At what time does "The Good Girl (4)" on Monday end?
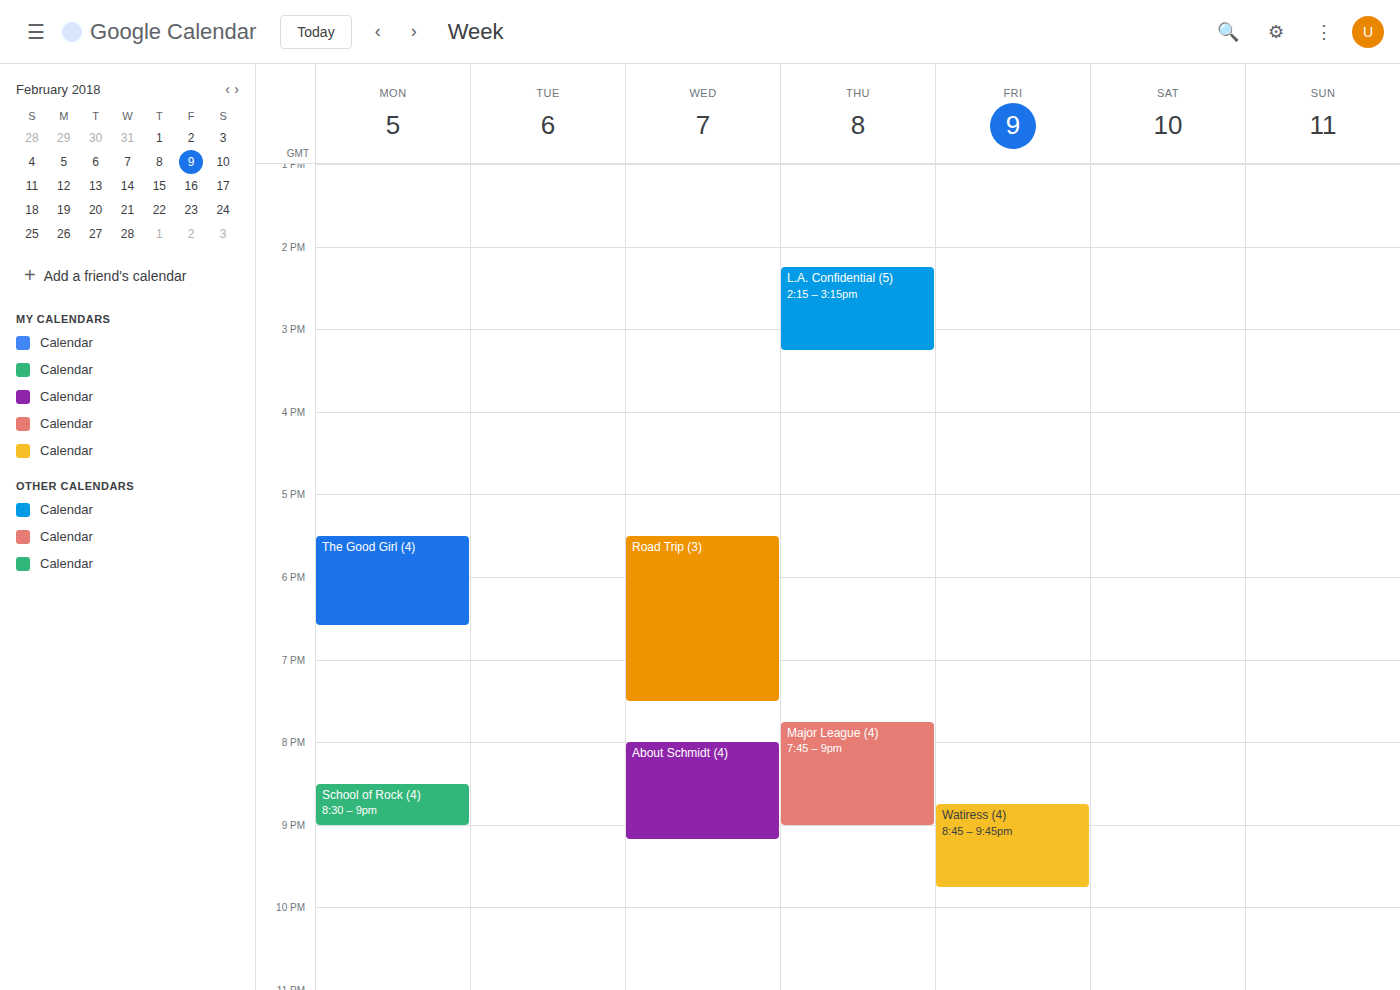
6:35 PM